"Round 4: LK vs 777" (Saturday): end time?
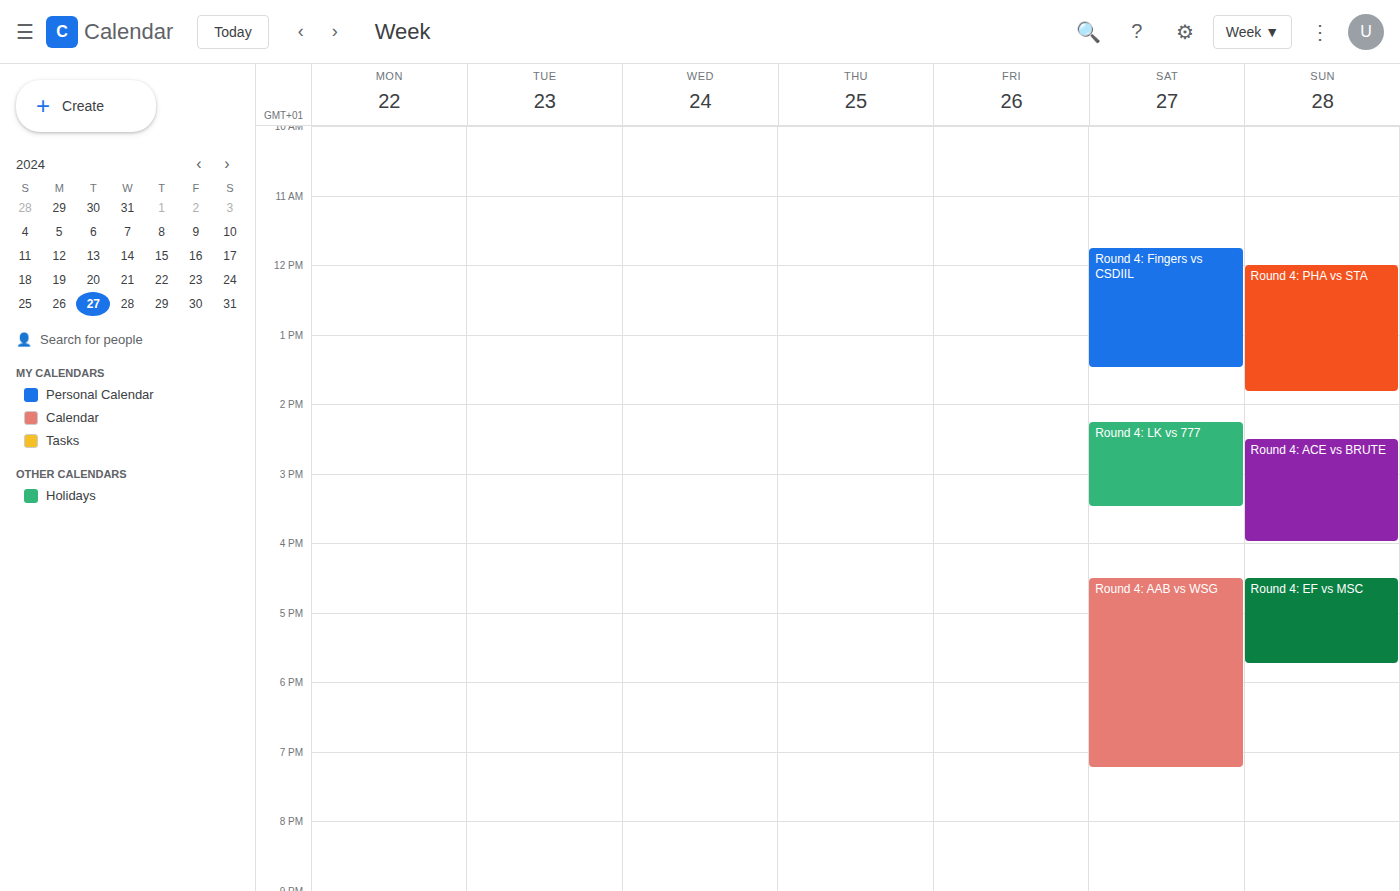
3:30 PM